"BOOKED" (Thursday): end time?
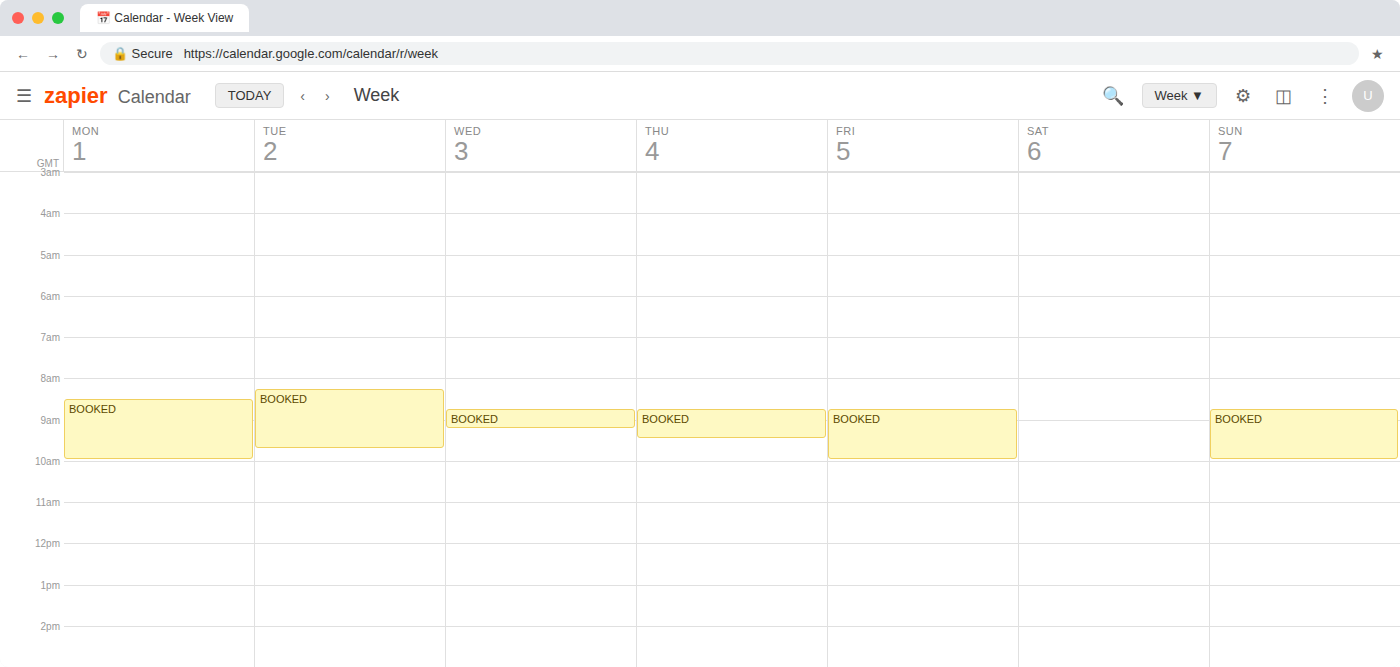
9:30 AM